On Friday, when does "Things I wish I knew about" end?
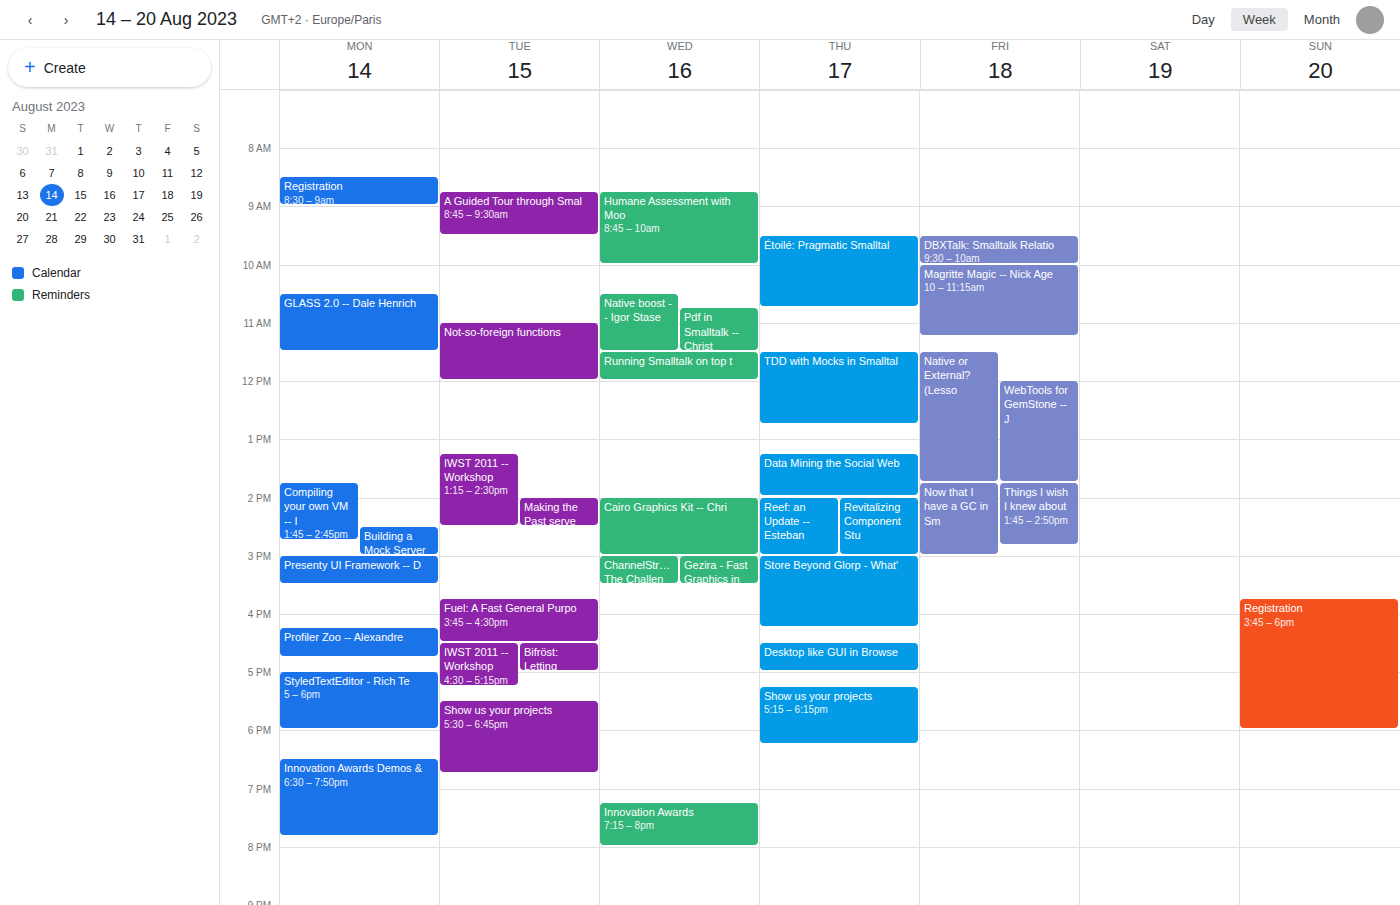
14:50